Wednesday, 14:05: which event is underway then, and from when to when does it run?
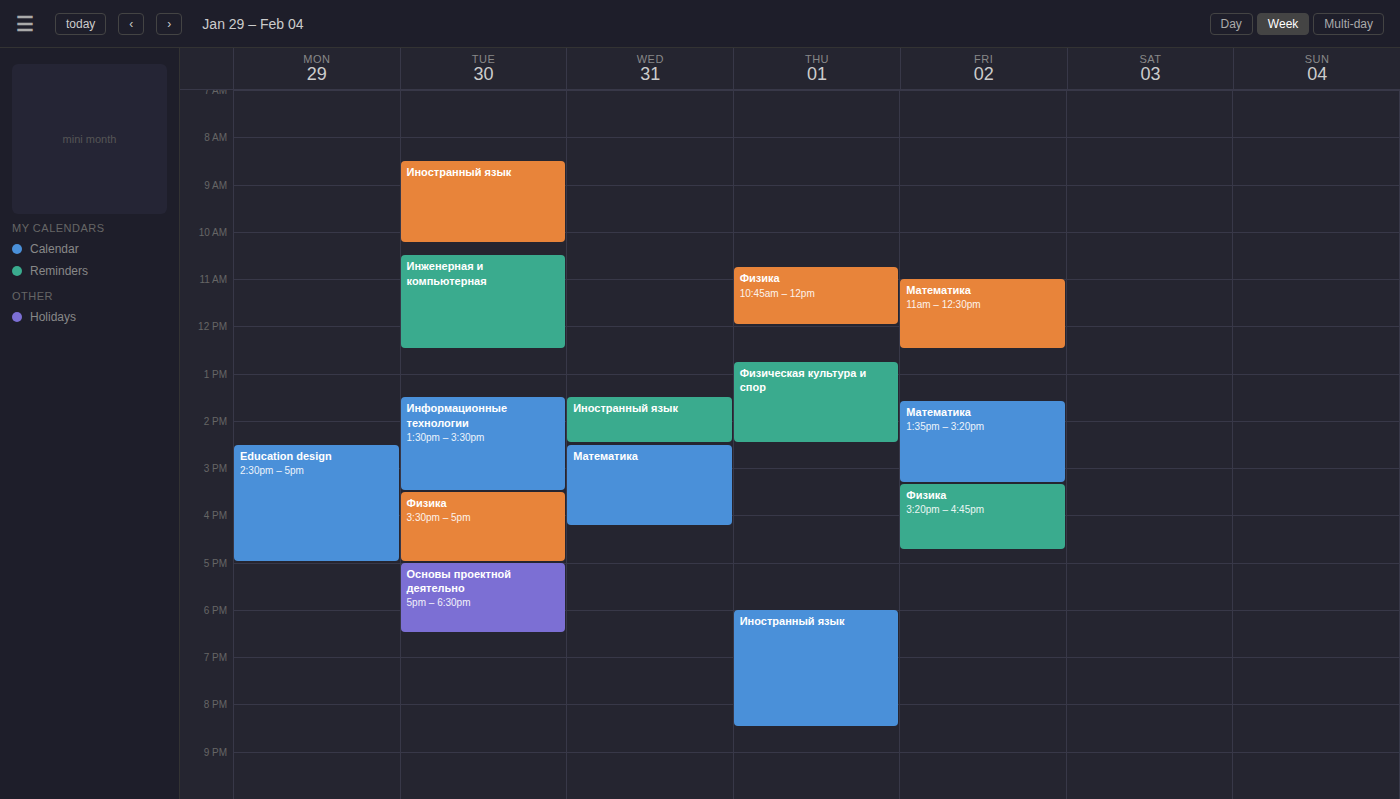
"Иностранный язык", 13:30 to 14:30